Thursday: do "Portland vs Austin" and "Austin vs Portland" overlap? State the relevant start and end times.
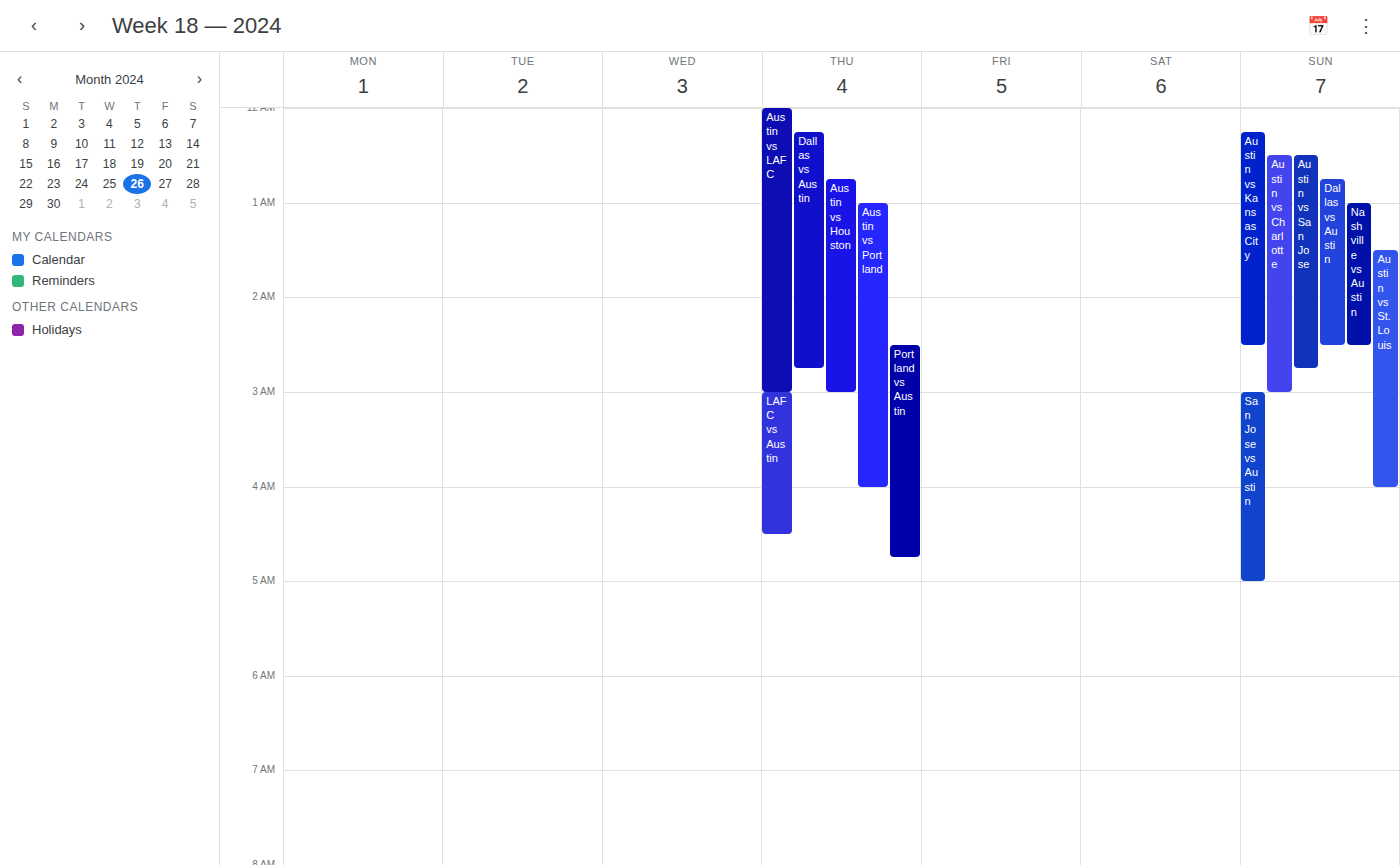
"Portland vs Austin" starts at 2:30 AM, before "Austin vs Portland" ends at 4:00 AM -- they overlap.